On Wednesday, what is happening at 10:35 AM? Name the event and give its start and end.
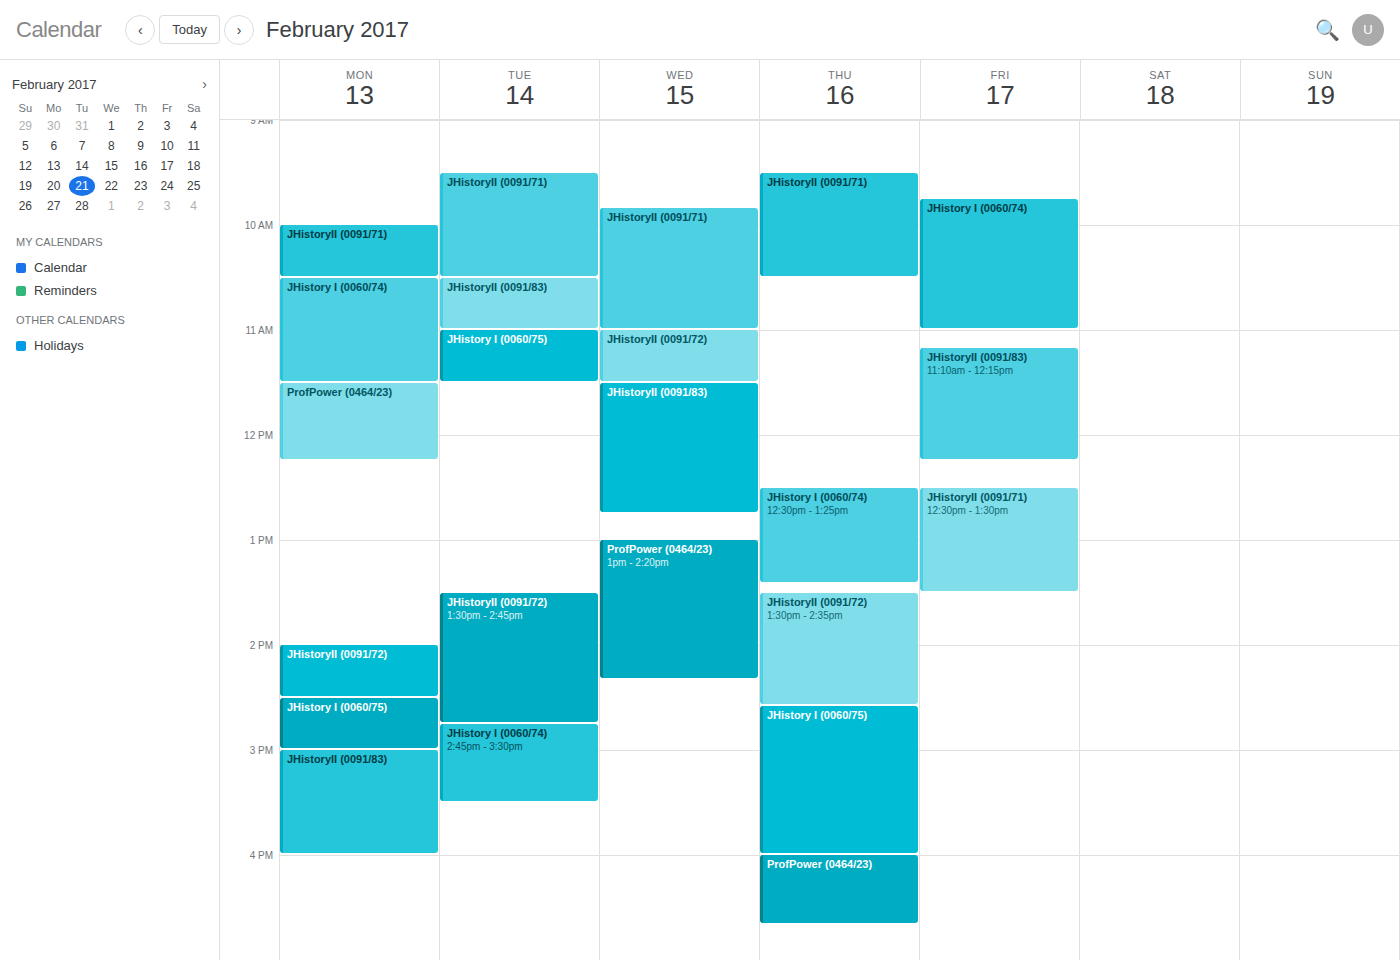
"JHistoryII (0091/71)", 9:50 AM to 11:00 AM